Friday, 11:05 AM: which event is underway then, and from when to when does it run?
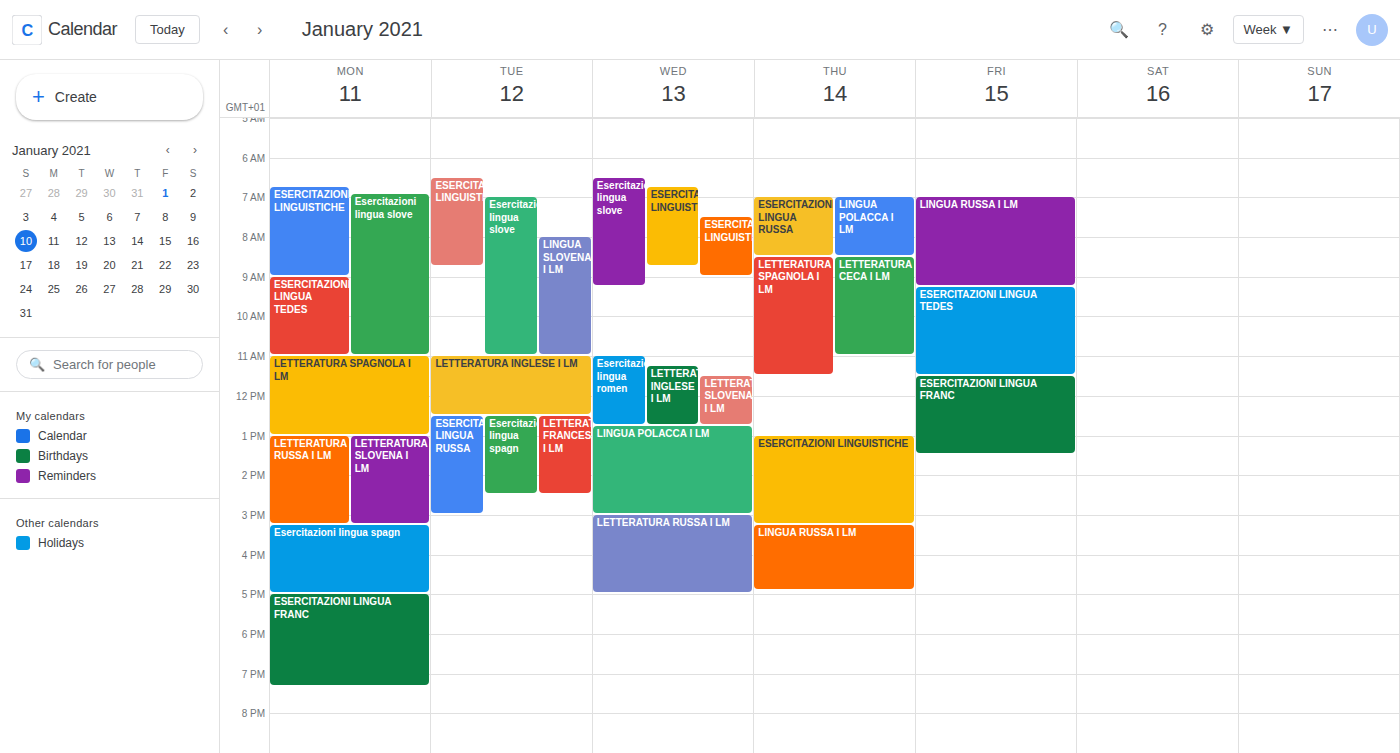
"ESERCITAZIONI LINGUA TEDES", 9:15 AM to 11:30 AM